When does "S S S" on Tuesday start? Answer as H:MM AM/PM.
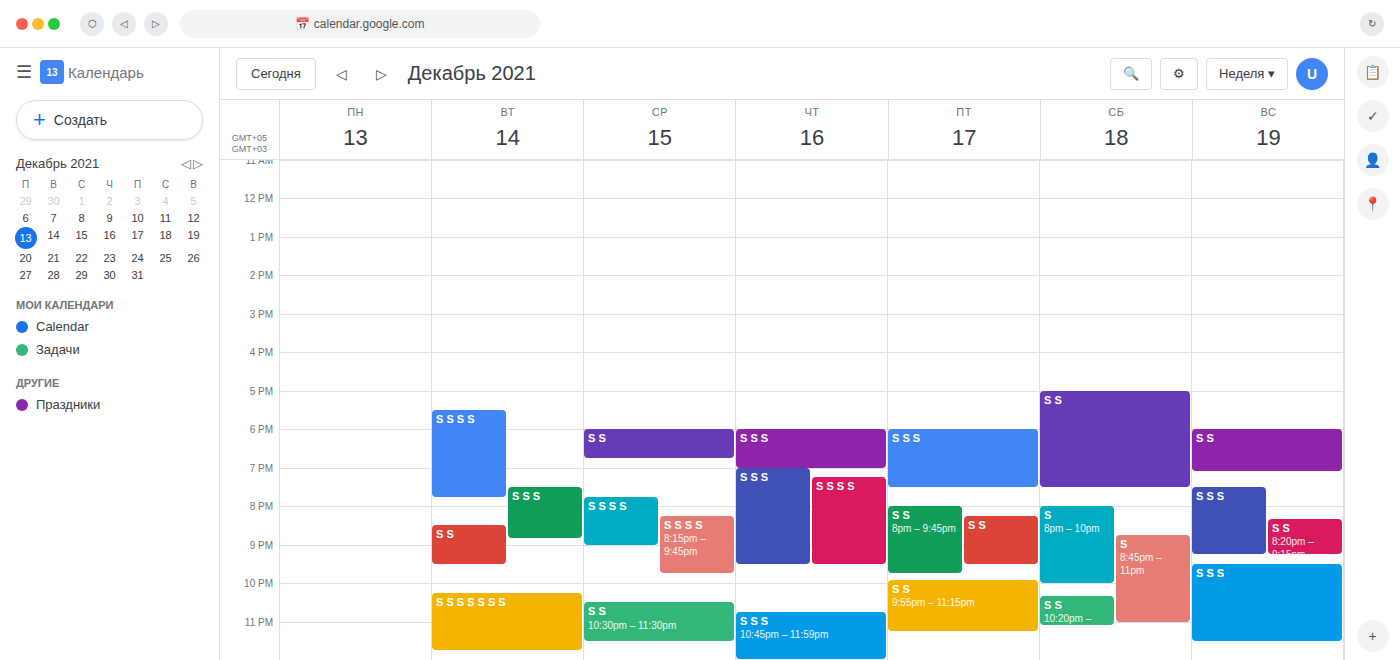
7:30 PM